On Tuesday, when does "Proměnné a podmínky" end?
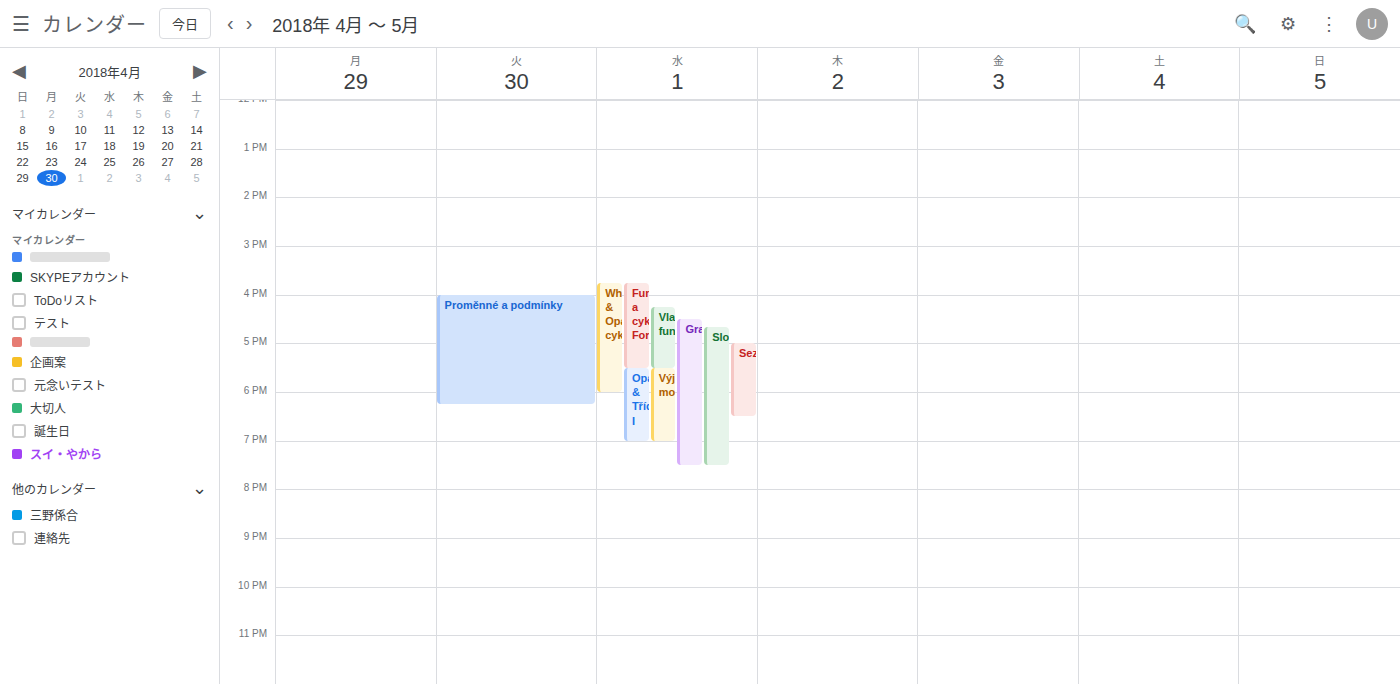
6:15 PM